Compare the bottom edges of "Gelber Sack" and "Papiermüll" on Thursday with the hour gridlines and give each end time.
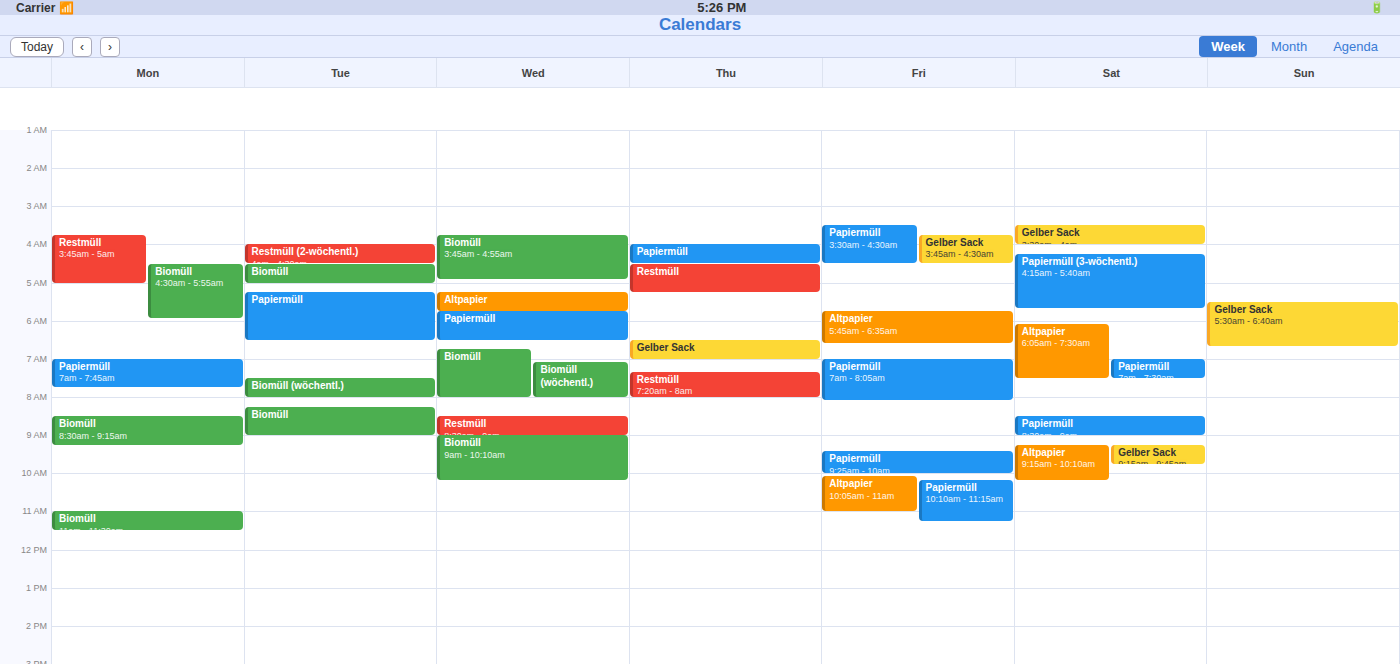
"Gelber Sack": 7:00 AM, exactly on the 7 AM line. "Papiermüll": 4:30 AM, halfway between the 4 AM and 5 AM lines.